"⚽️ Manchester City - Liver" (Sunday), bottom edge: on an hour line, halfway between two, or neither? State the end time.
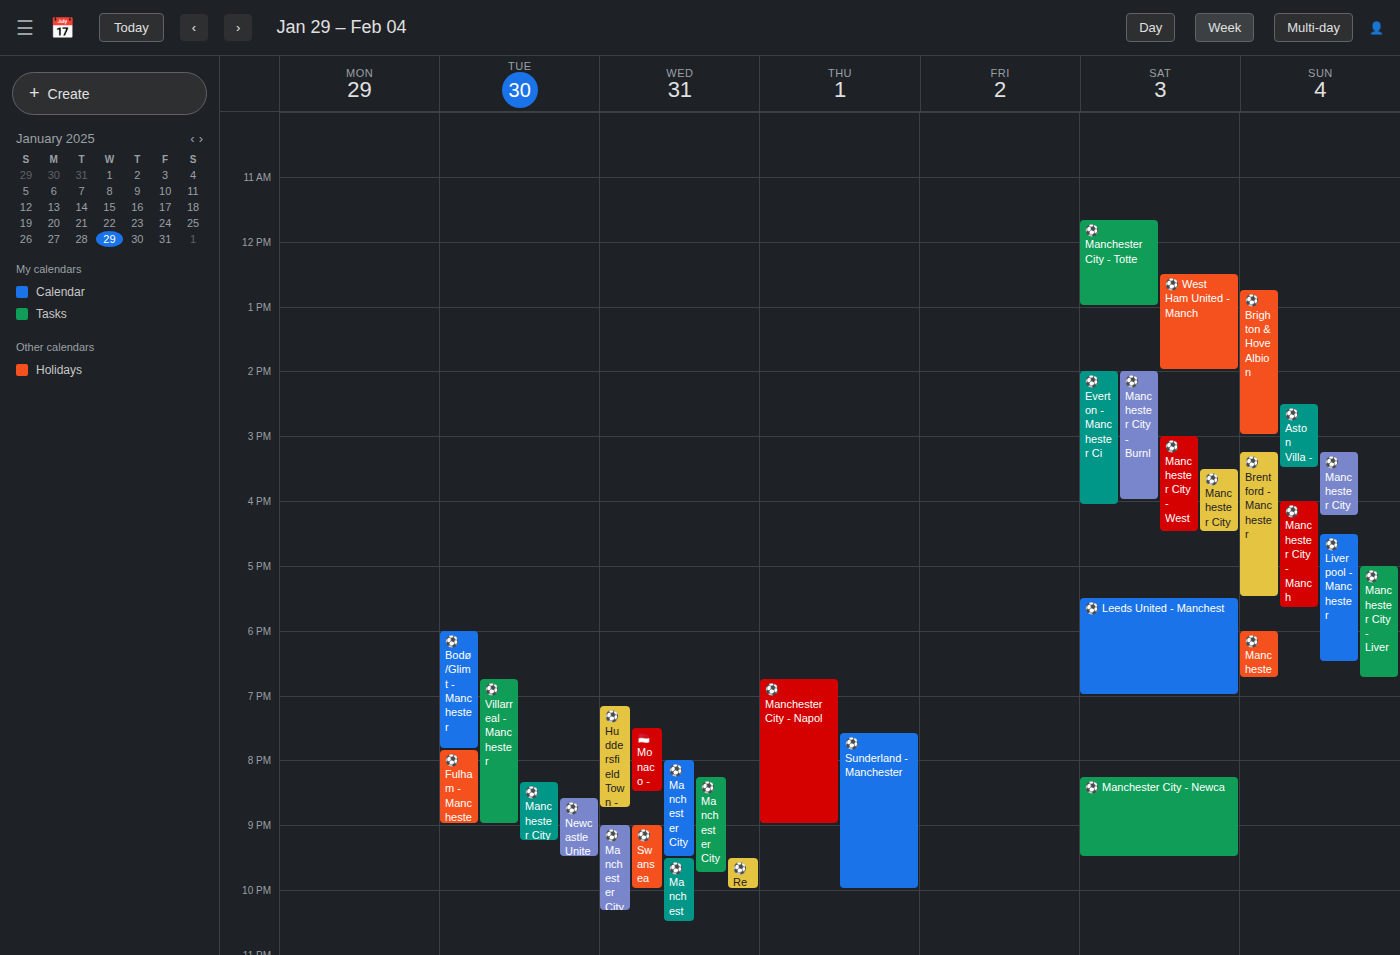
6:45 PM -- neither: three quarters of the way from the 6 PM line to the 7 PM line.